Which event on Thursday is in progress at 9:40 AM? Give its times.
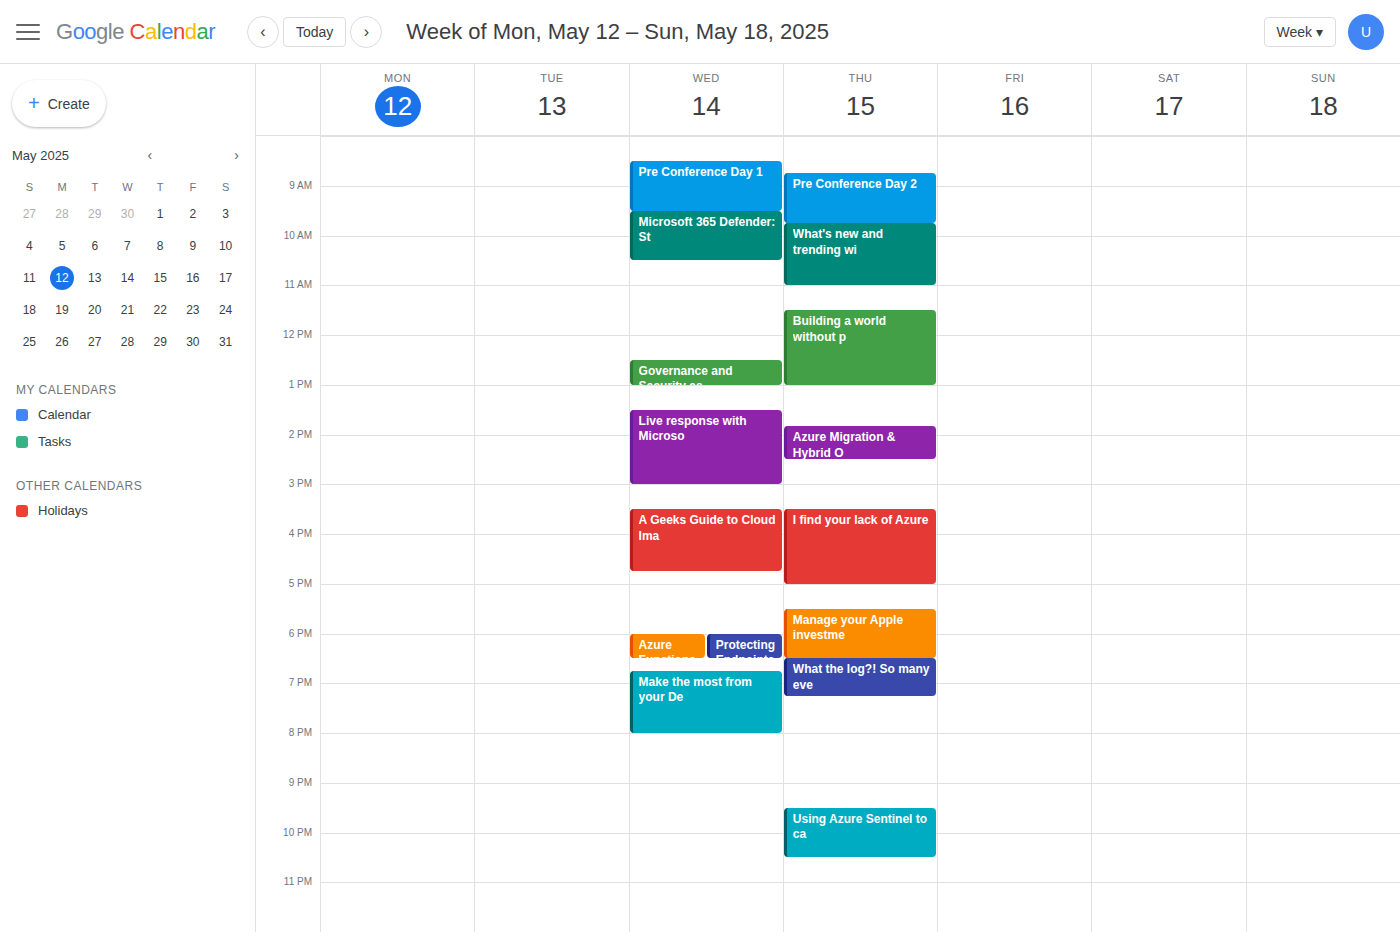
"Pre Conference Day 2", 8:45 AM to 9:45 AM